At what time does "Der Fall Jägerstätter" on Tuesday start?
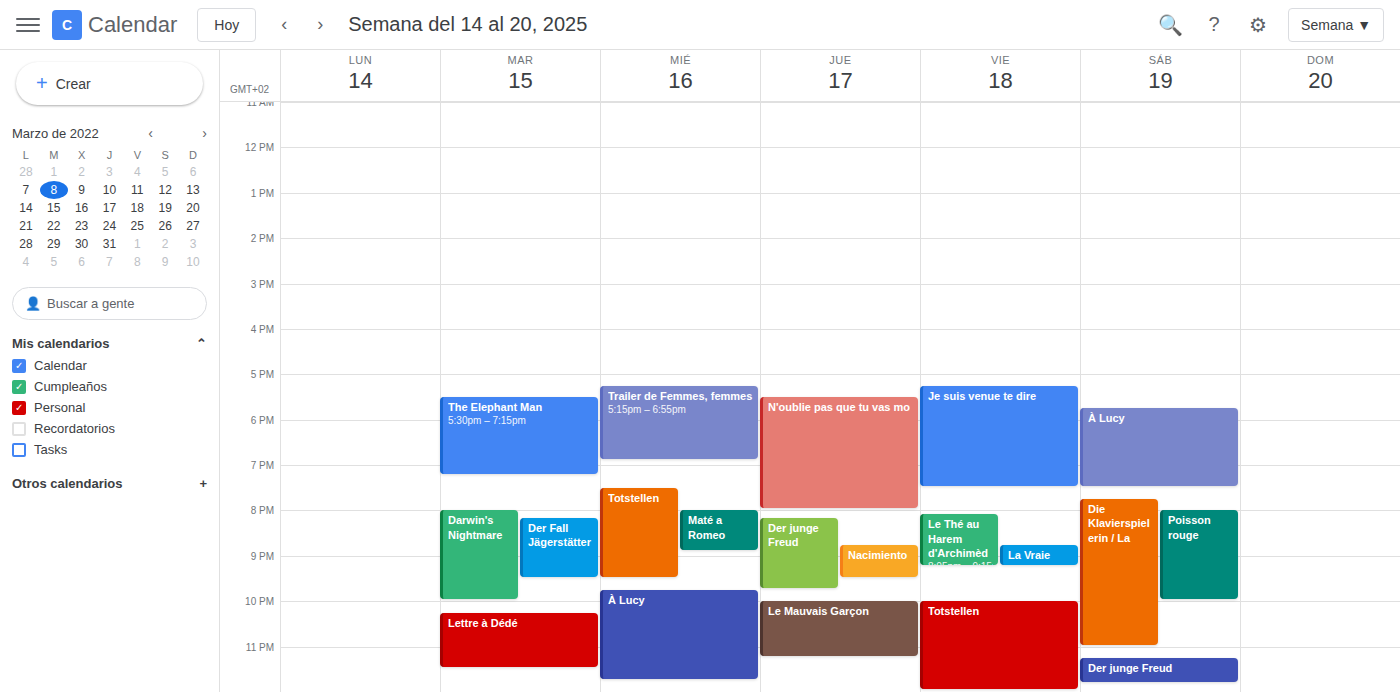
8:10 PM